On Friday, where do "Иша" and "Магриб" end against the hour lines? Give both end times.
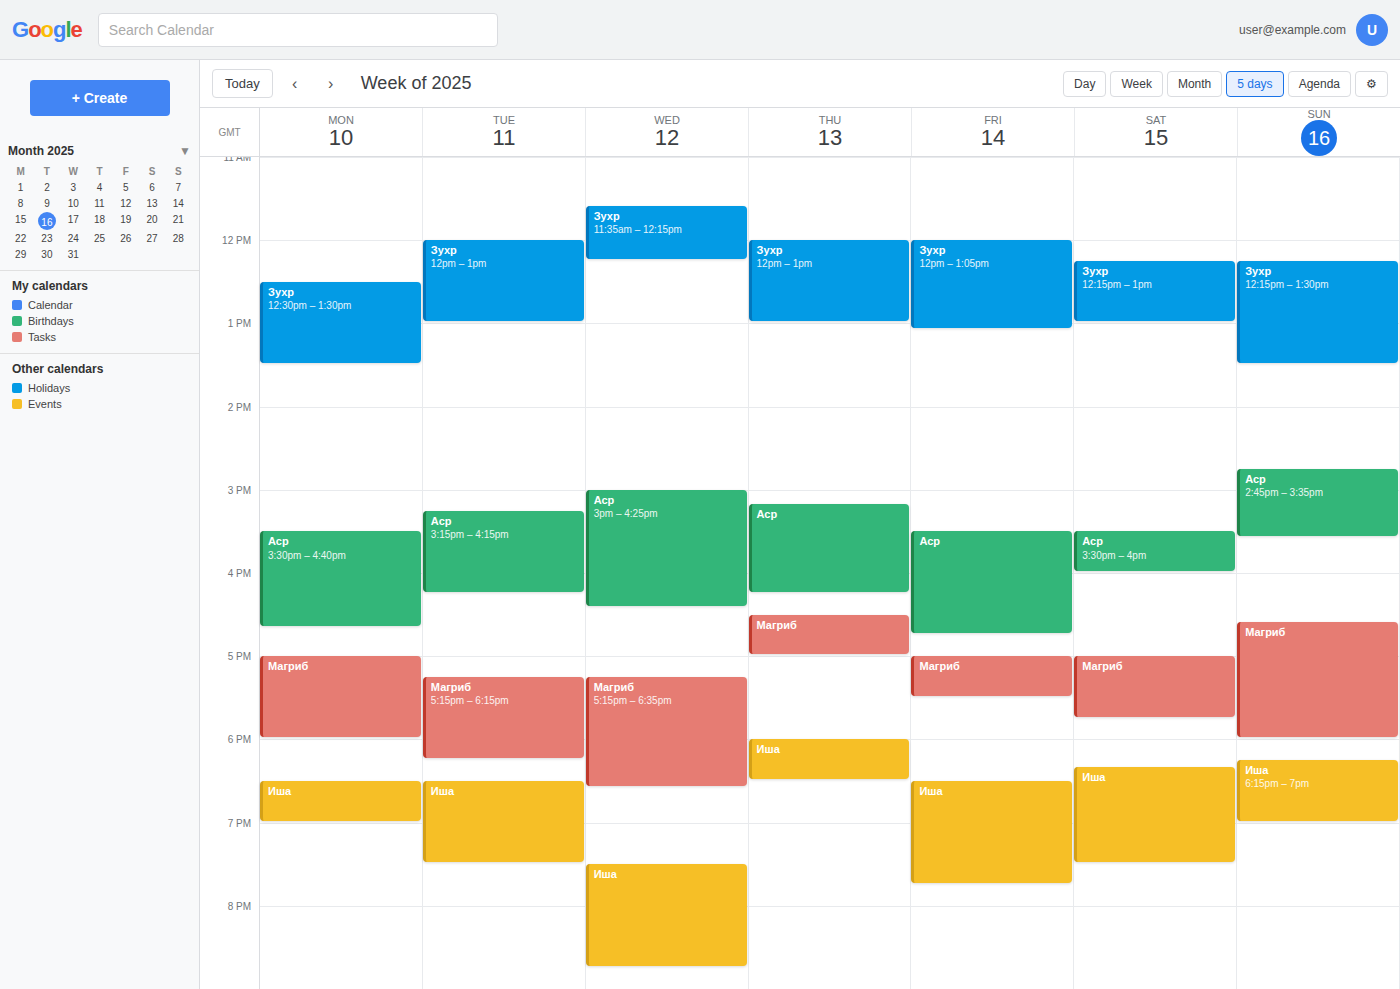
"Иша": 7:45 PM, neither: three quarters of the way from the 7 PM line to the 8 PM line. "Магриб": 5:30 PM, halfway between the 5 PM and 6 PM lines.